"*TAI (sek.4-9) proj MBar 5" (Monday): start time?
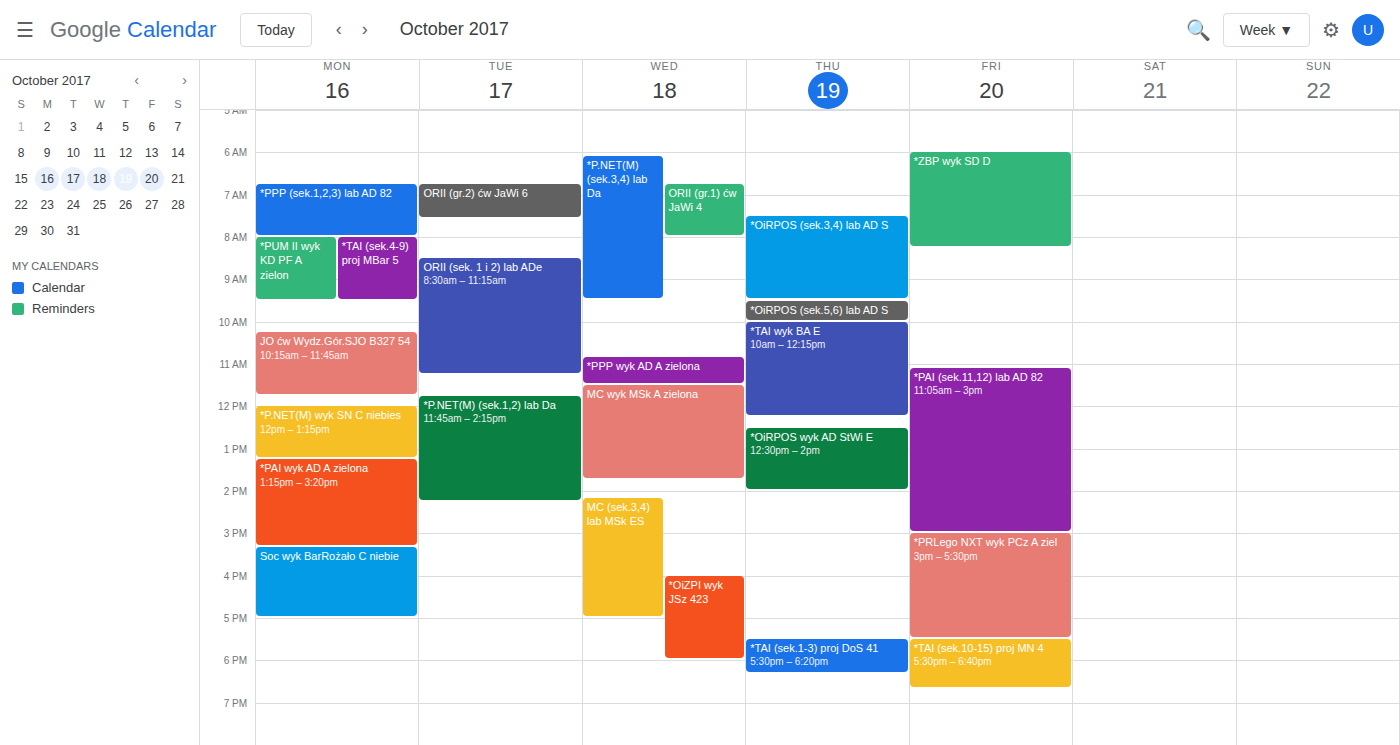
8:00 AM